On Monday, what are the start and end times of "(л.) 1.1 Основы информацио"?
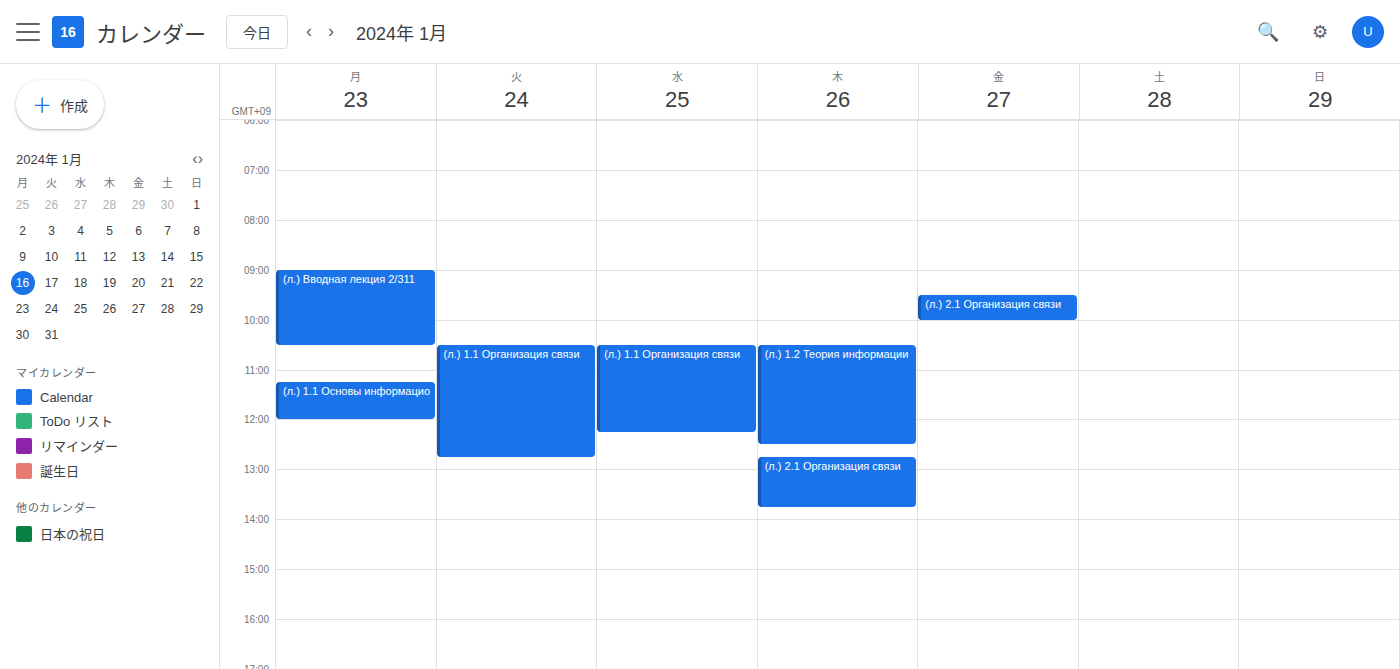
11:15 AM to 12:00 PM